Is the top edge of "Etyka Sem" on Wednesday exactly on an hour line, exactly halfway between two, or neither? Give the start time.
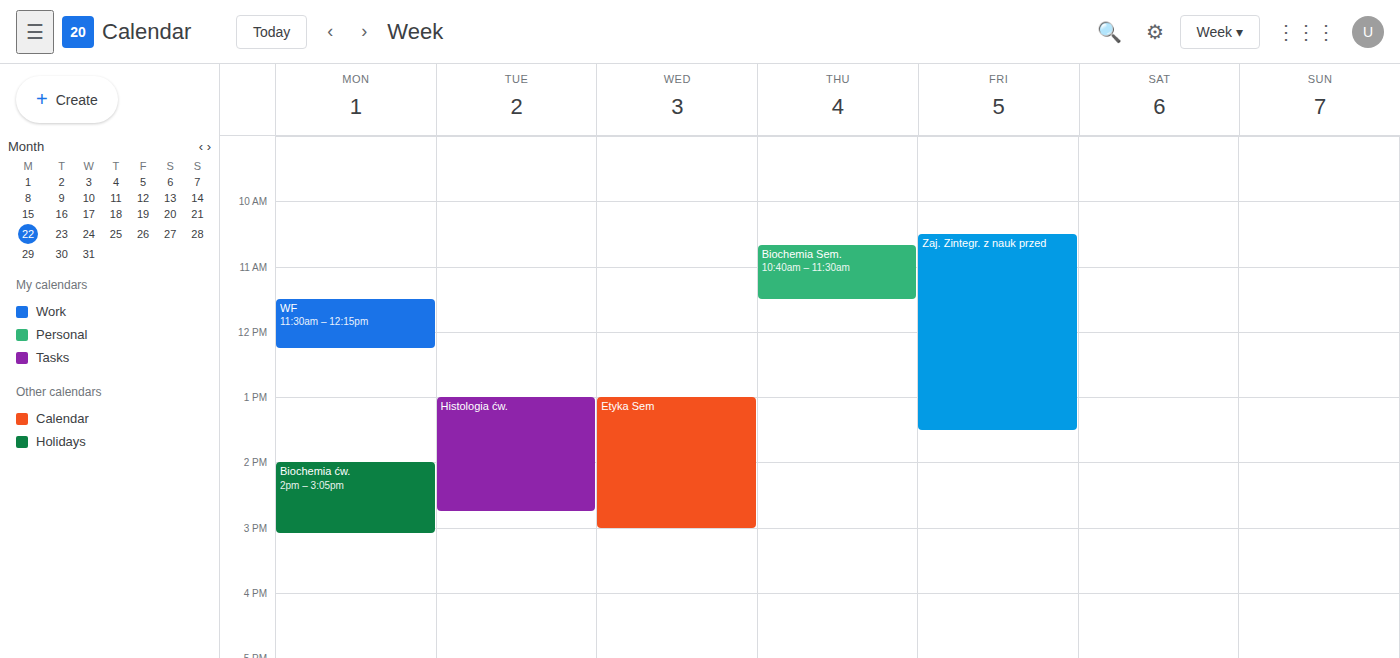
1:00 PM -- exactly on the 1 PM line.